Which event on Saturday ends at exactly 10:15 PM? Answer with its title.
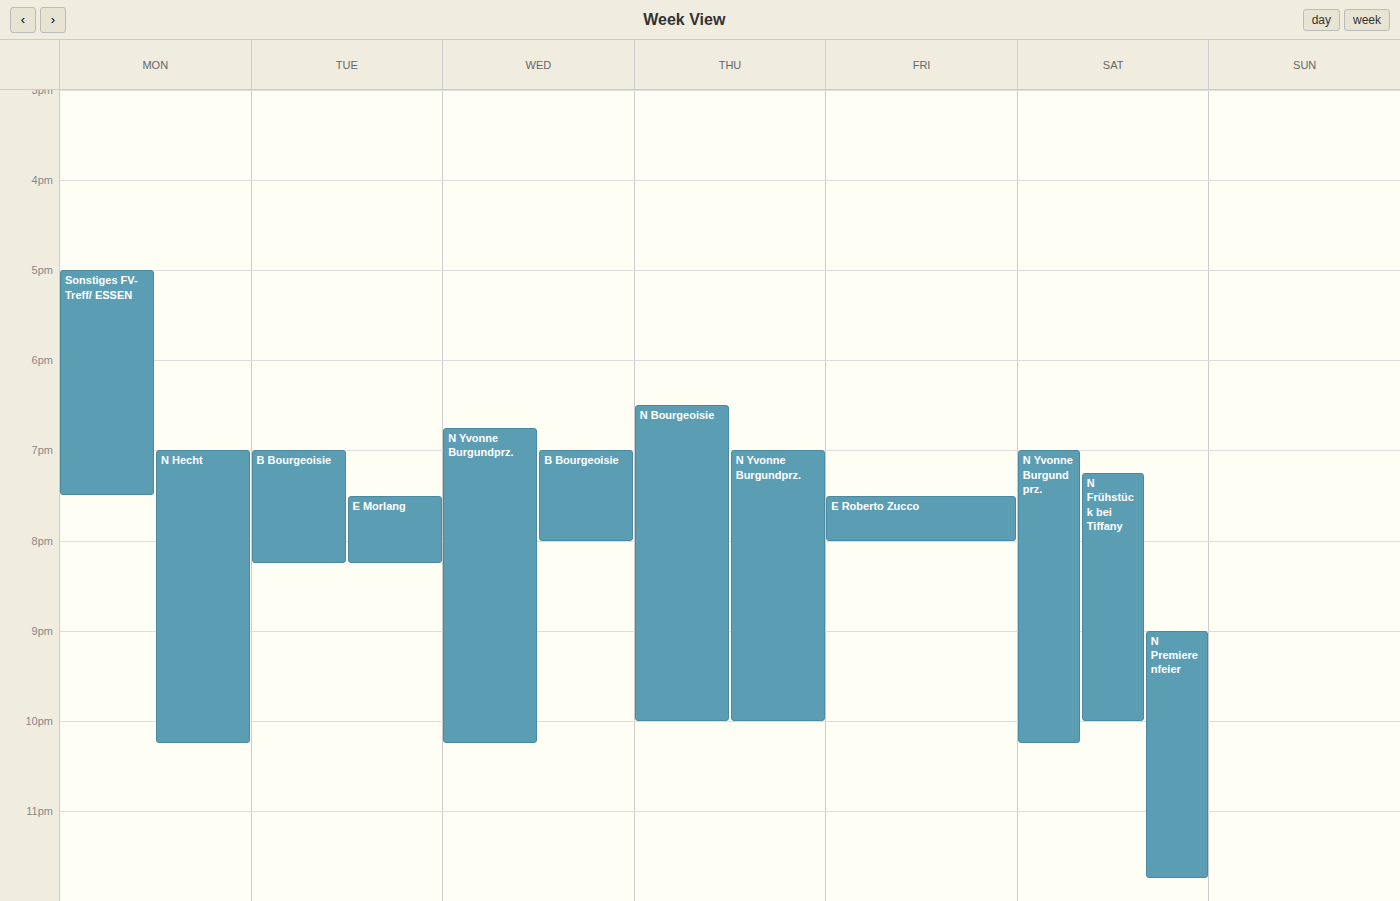
"N Yvonne Burgundprz."